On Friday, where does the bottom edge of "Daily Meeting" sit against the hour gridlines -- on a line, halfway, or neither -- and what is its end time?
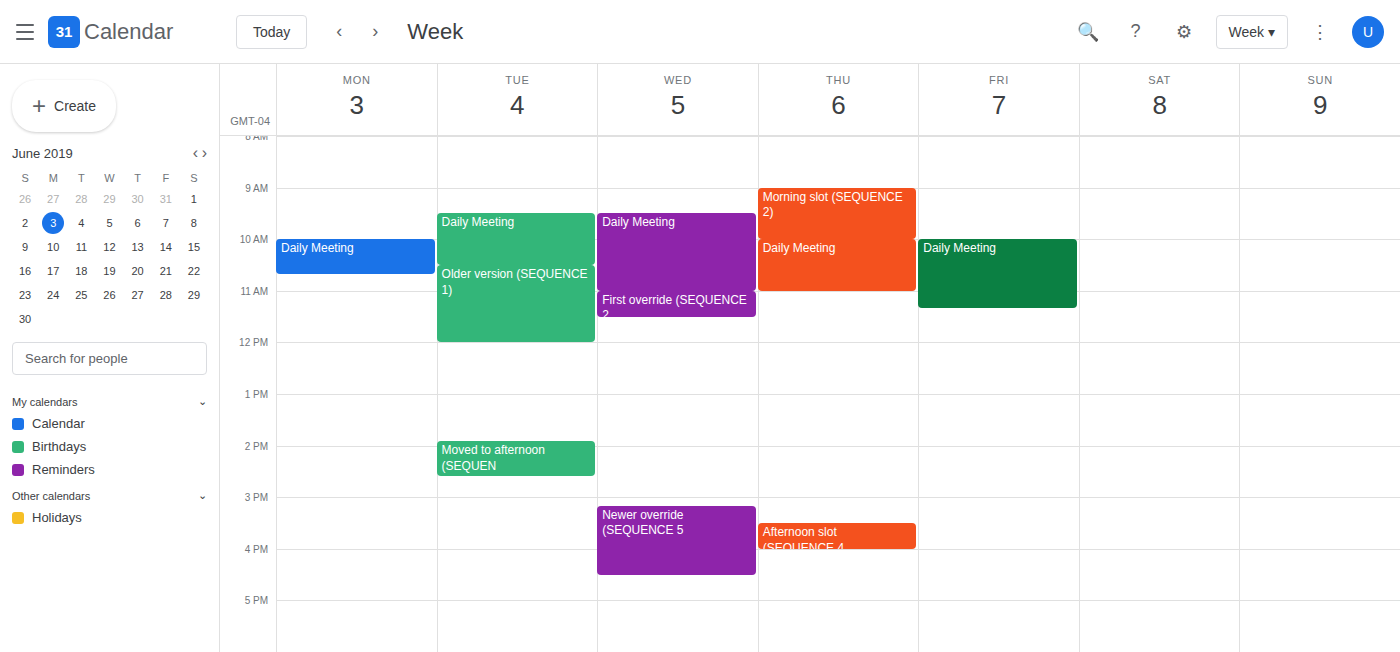
11:20 AM -- neither: 20 minutes below the 11 AM line and 40 minutes above the 12 PM line.